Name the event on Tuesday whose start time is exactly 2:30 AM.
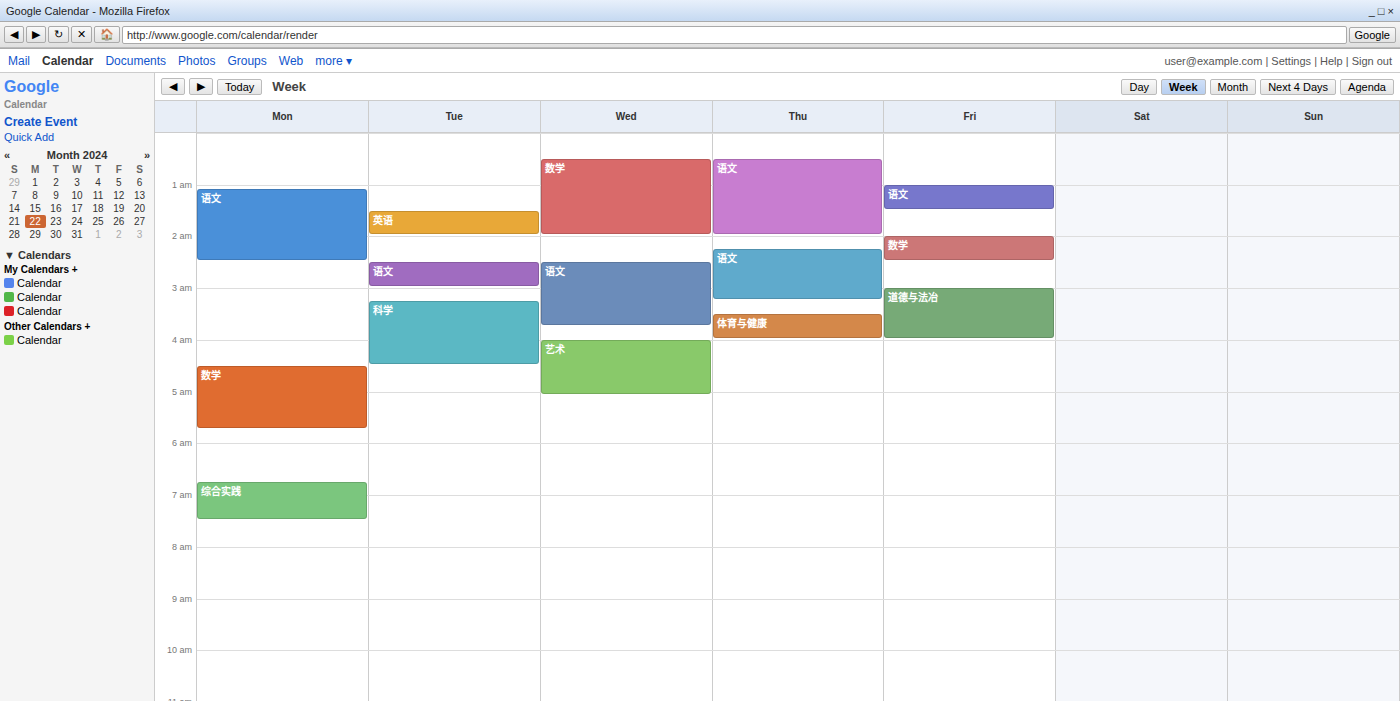
"语文"